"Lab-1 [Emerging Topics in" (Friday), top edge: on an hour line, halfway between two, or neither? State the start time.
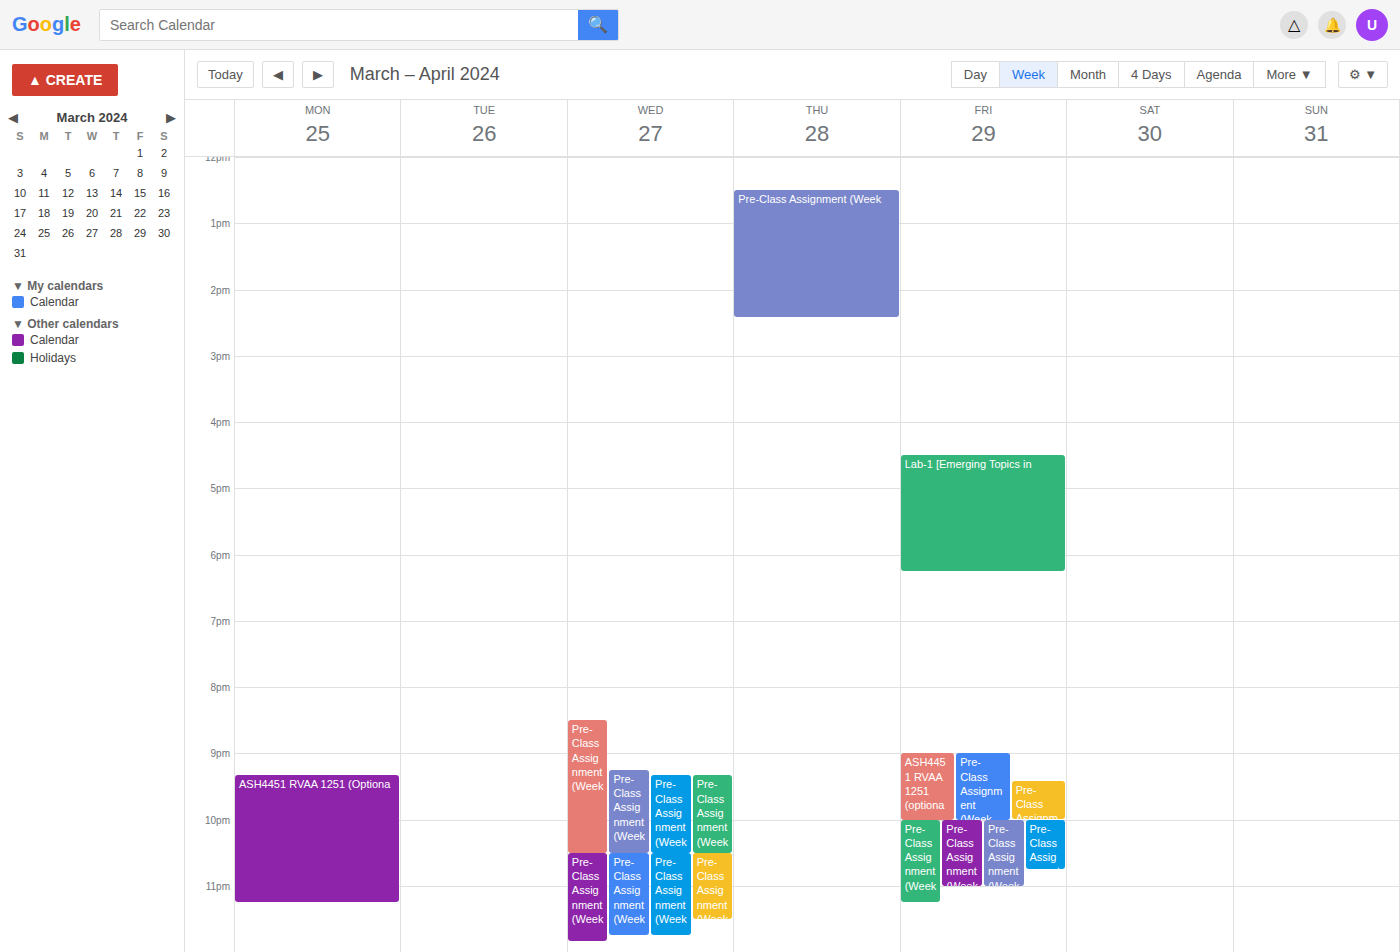
4:30 PM -- halfway between the 4 PM and 5 PM lines.